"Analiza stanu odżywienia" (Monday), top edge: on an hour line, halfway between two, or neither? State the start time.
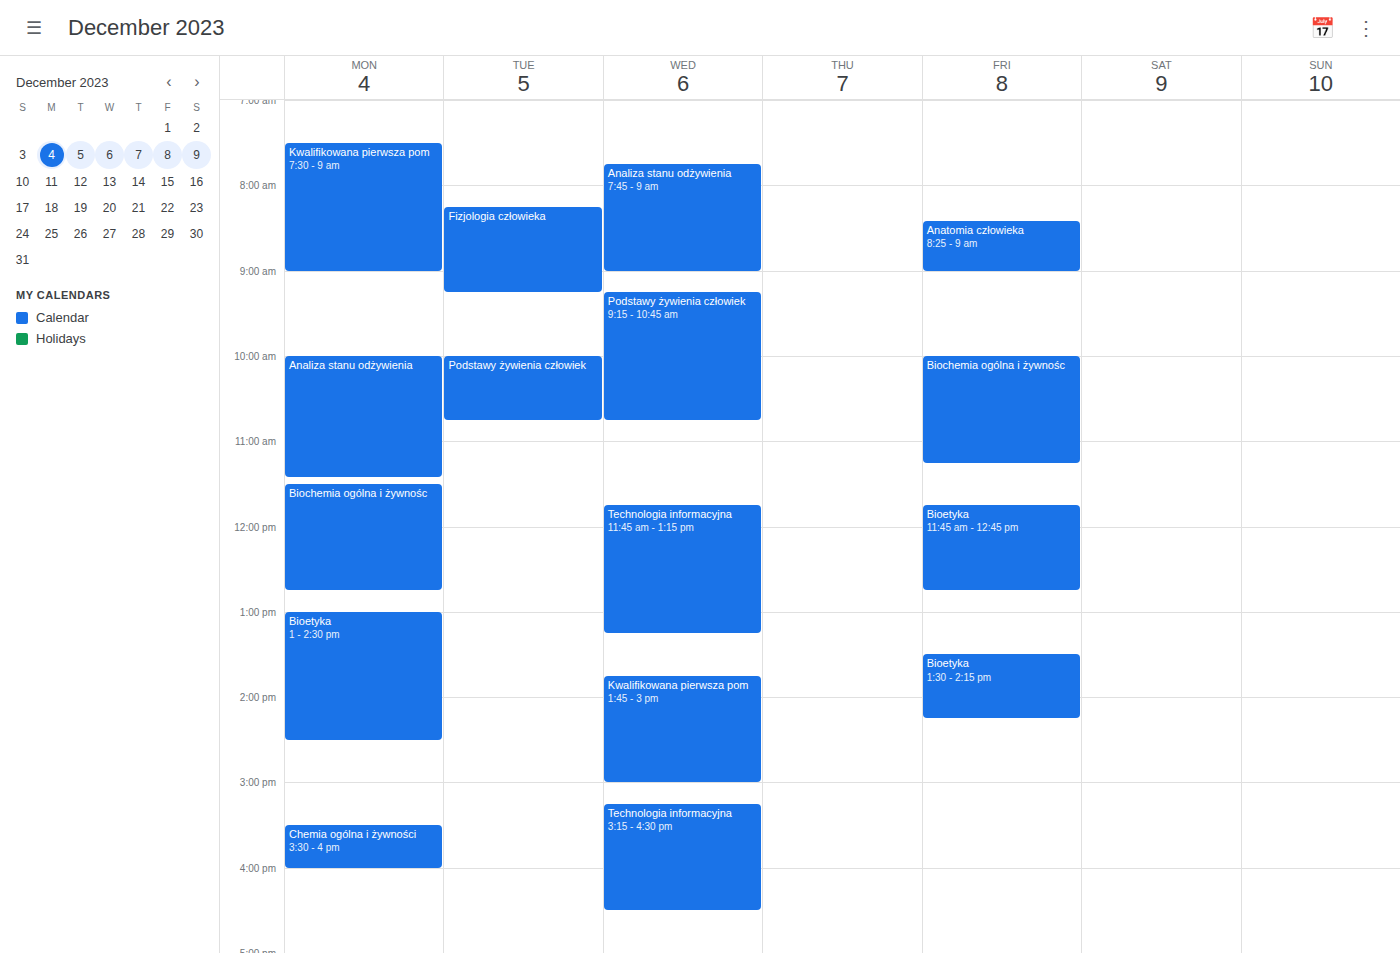
10:00 -- exactly on the 10:00 line.